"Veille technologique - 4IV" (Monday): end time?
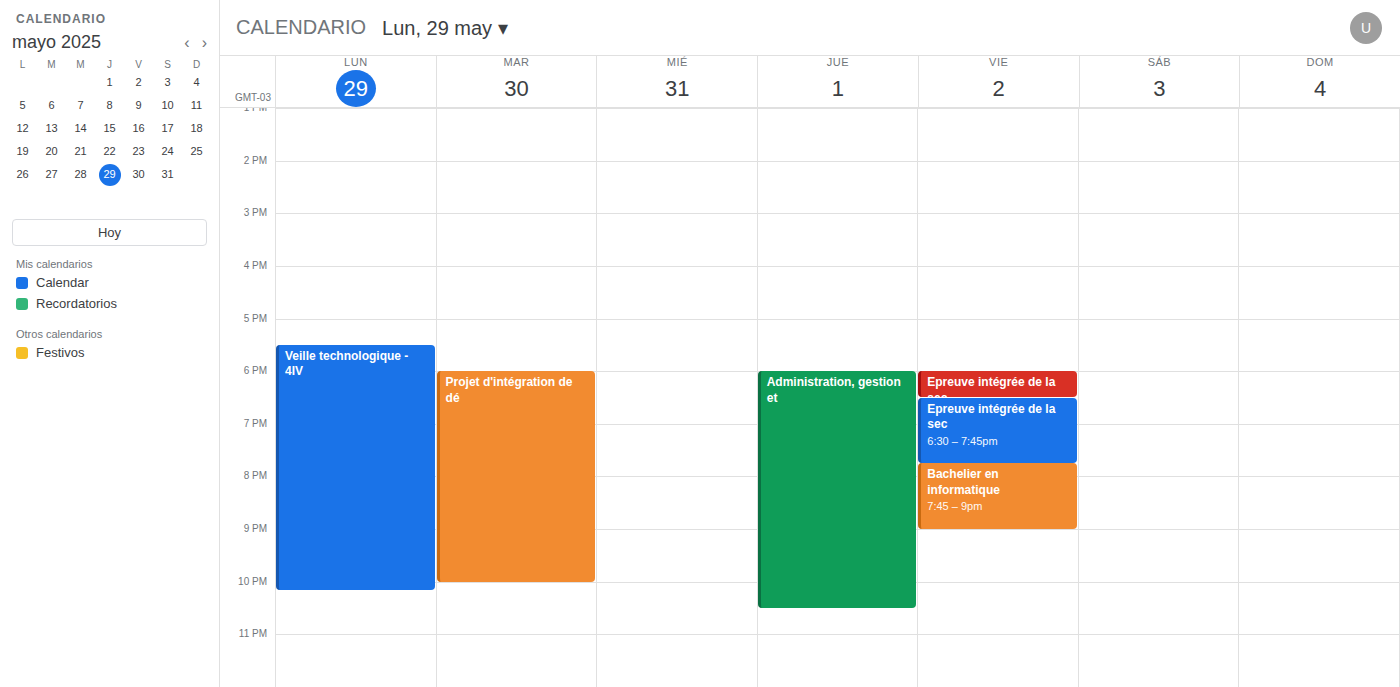
10:10 PM